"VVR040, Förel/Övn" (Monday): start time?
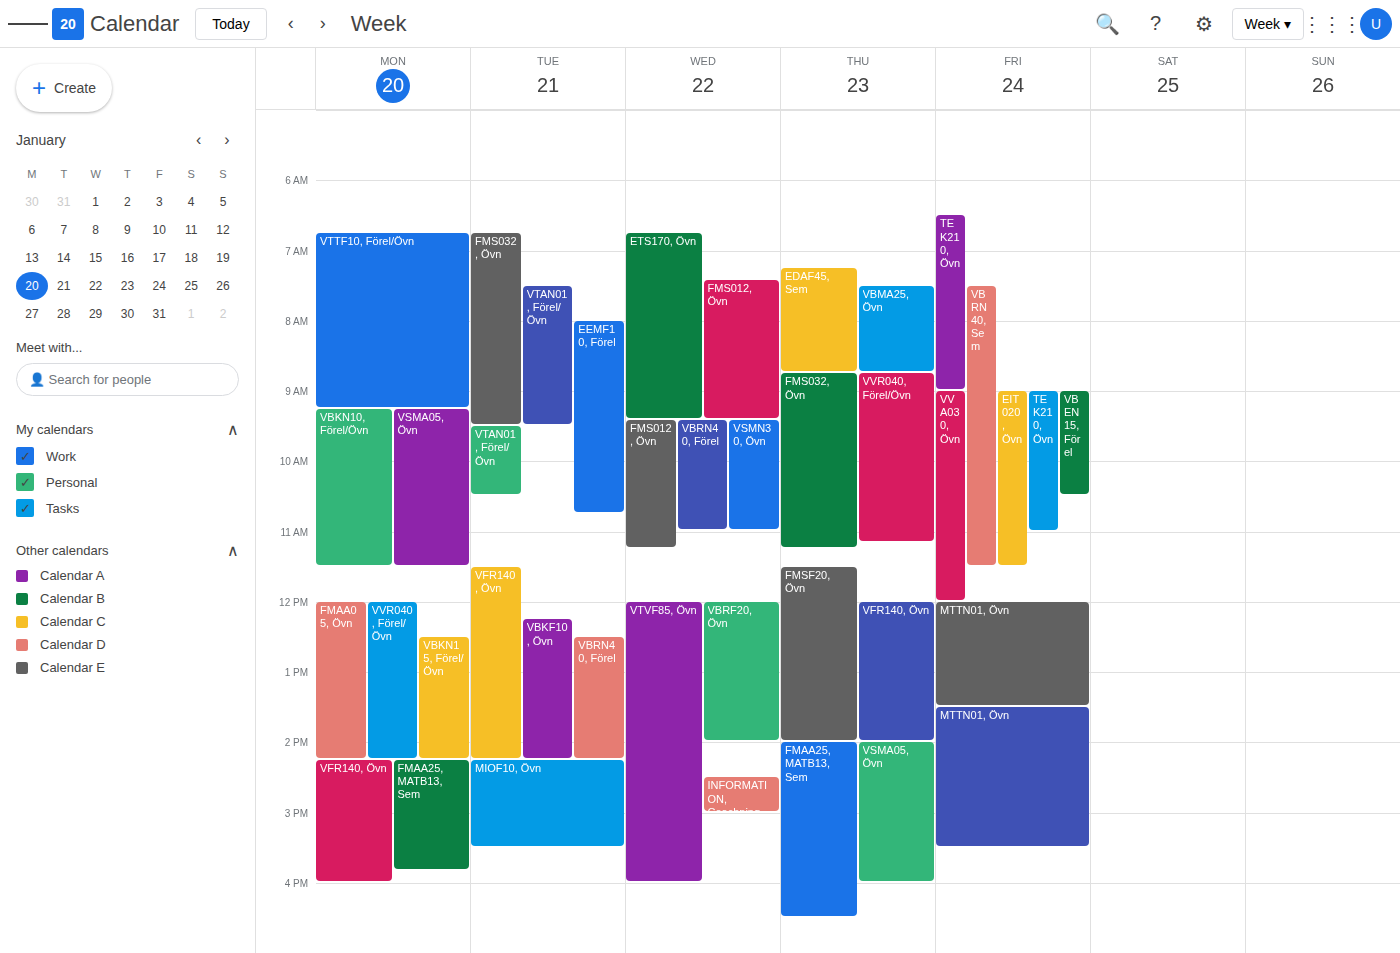
12:00 PM